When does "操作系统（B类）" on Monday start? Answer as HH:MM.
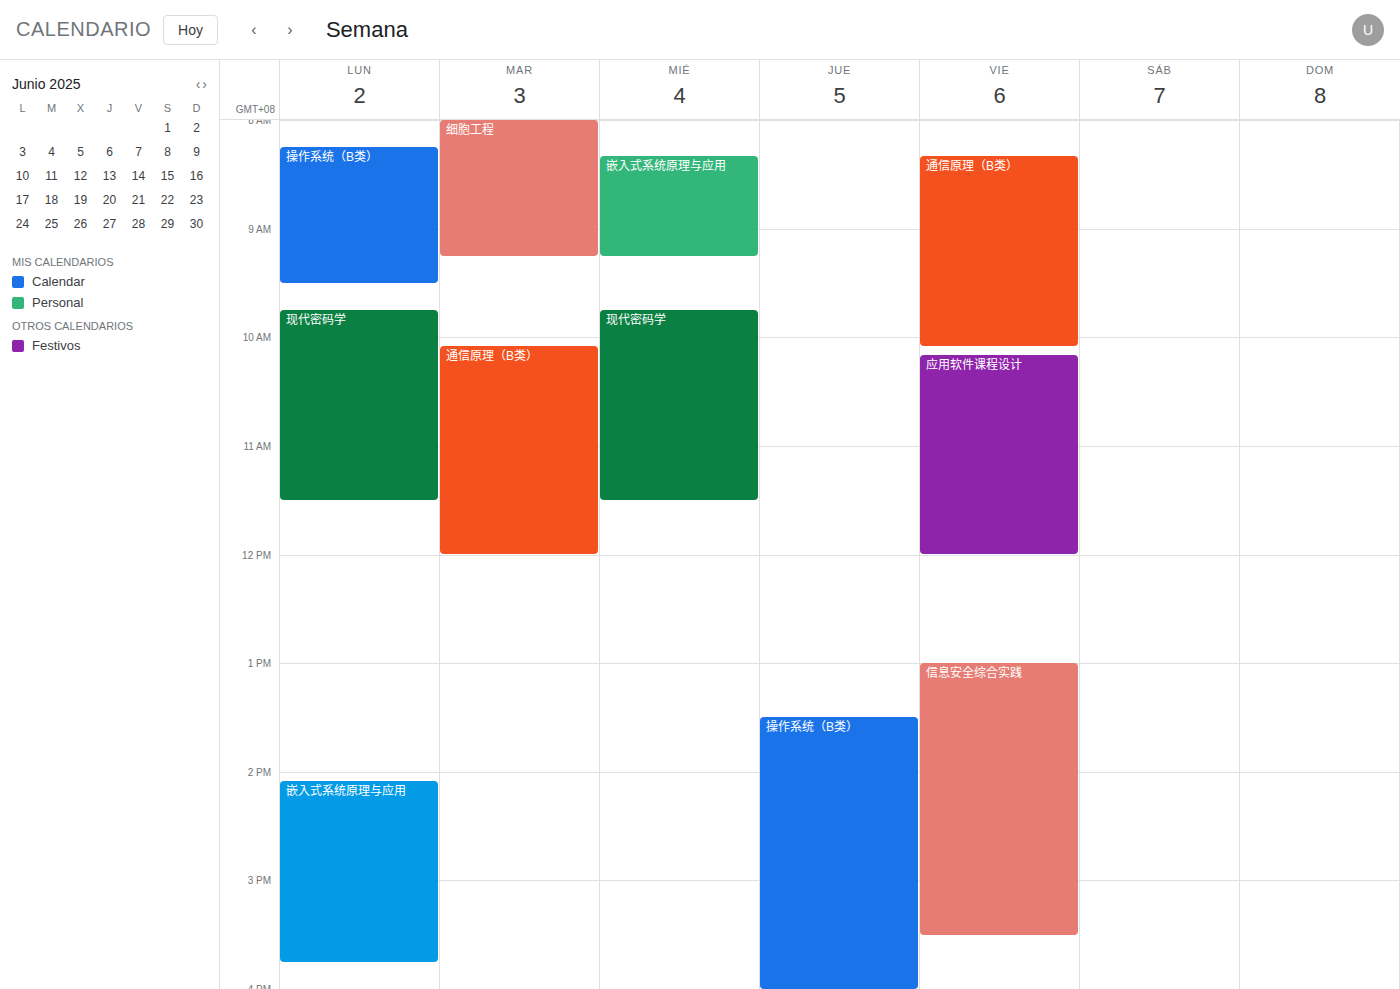
08:15